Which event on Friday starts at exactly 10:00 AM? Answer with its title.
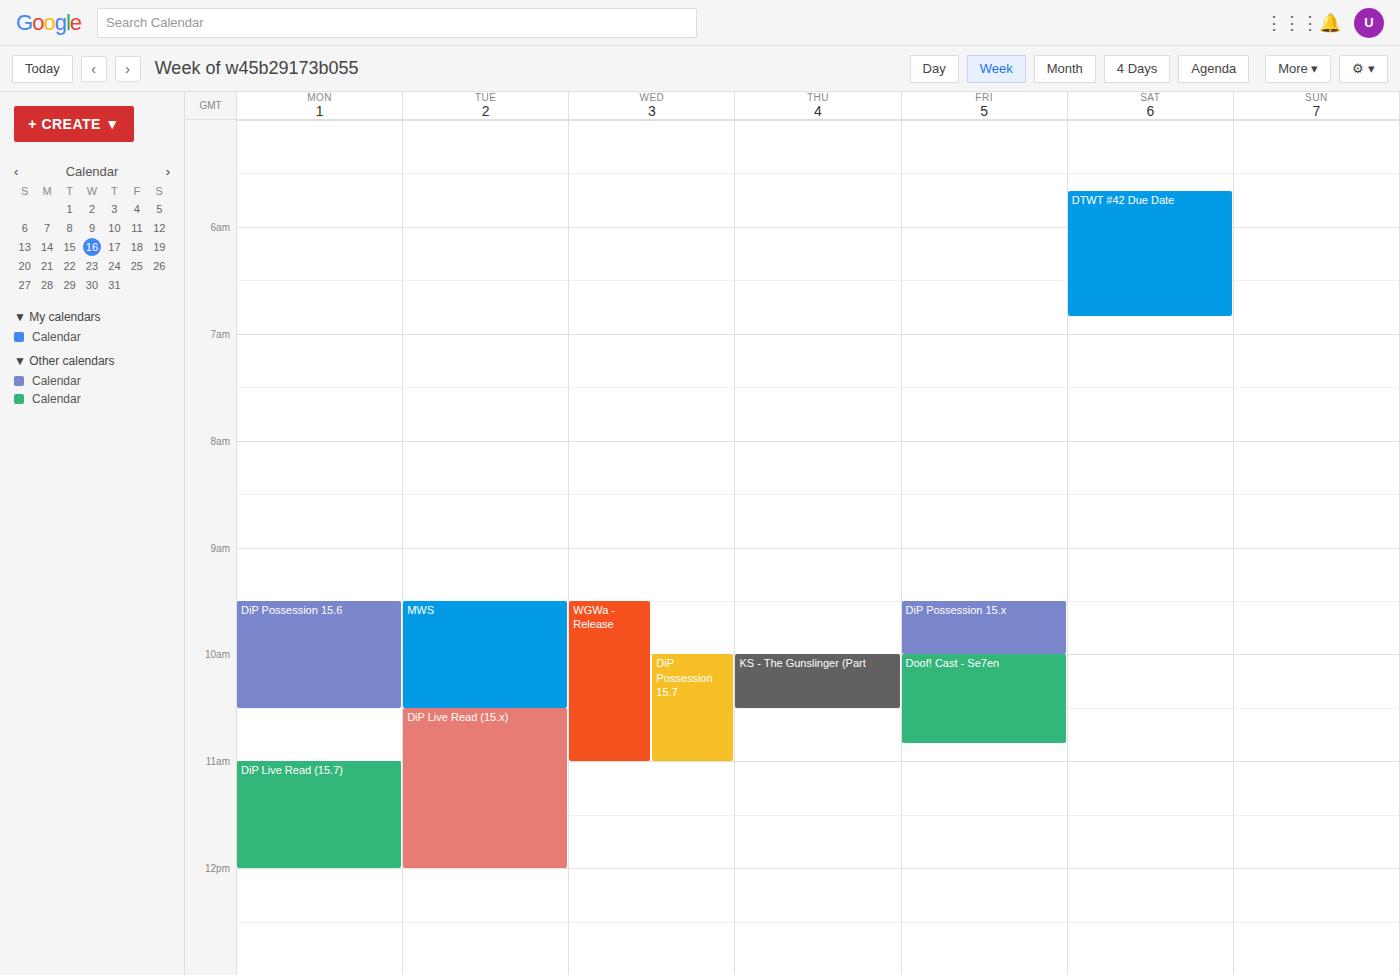
"Doof! Cast - Se7en"